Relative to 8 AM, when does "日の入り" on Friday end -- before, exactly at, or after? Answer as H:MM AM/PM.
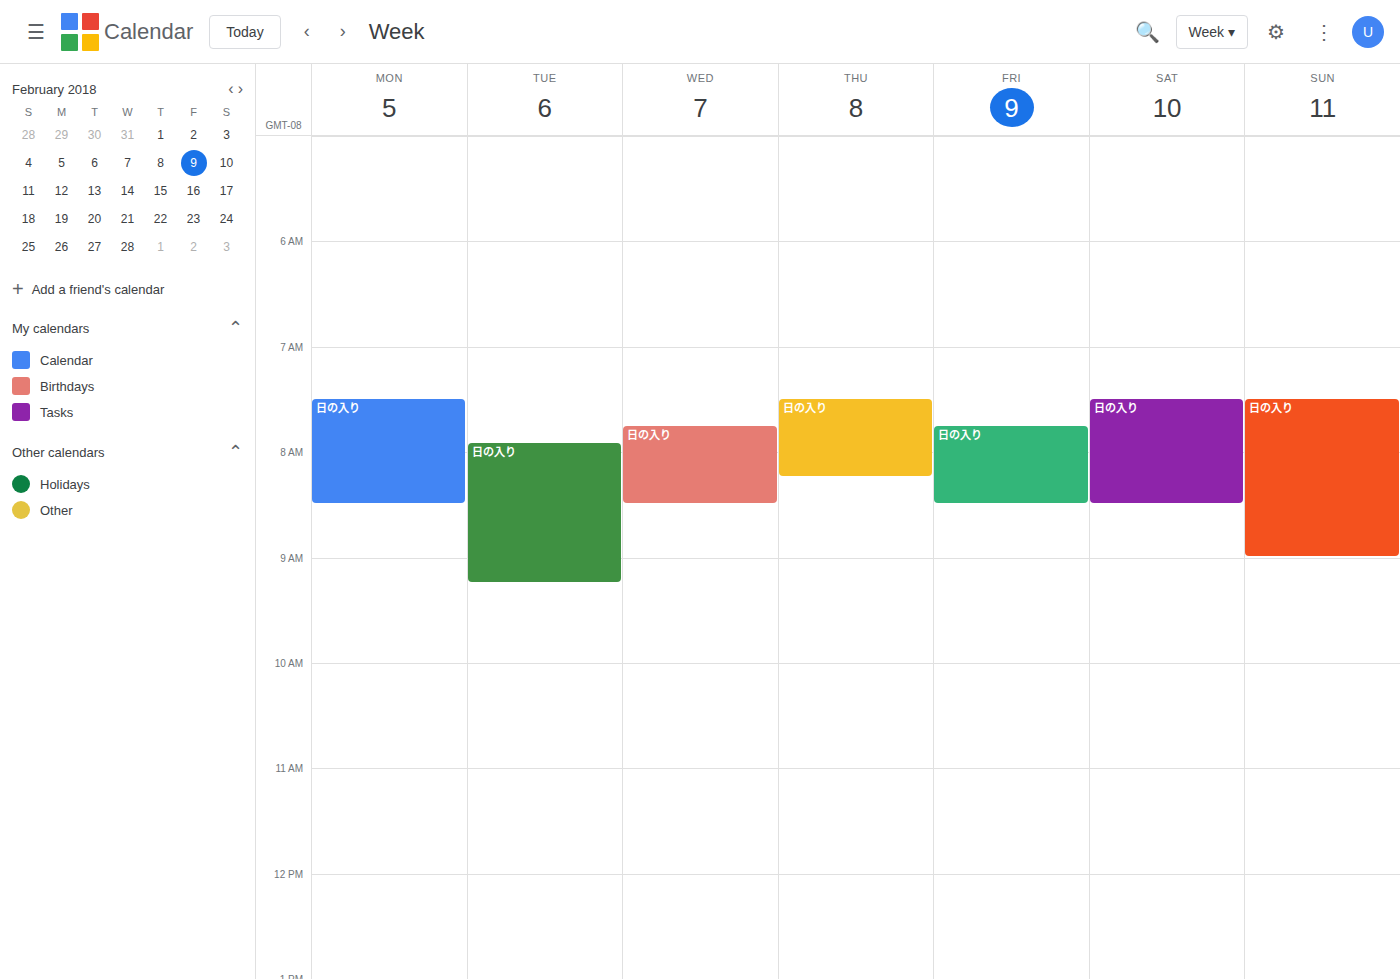
8:30 AM -- after 8 AM, 30 minutes below the 8 AM line.